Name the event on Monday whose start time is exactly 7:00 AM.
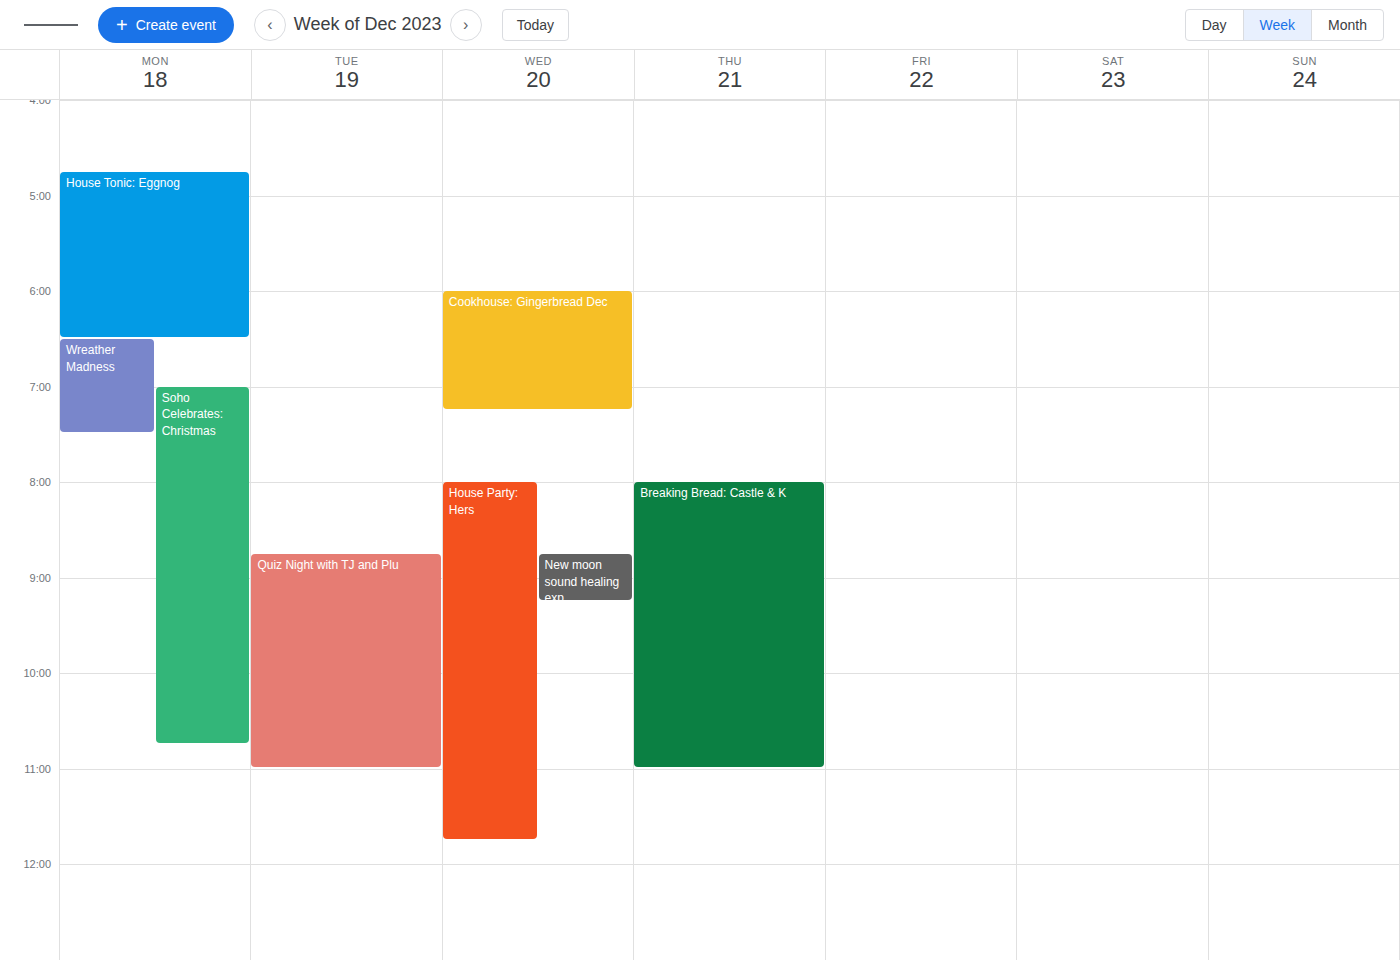
"Soho Celebrates: Christmas"